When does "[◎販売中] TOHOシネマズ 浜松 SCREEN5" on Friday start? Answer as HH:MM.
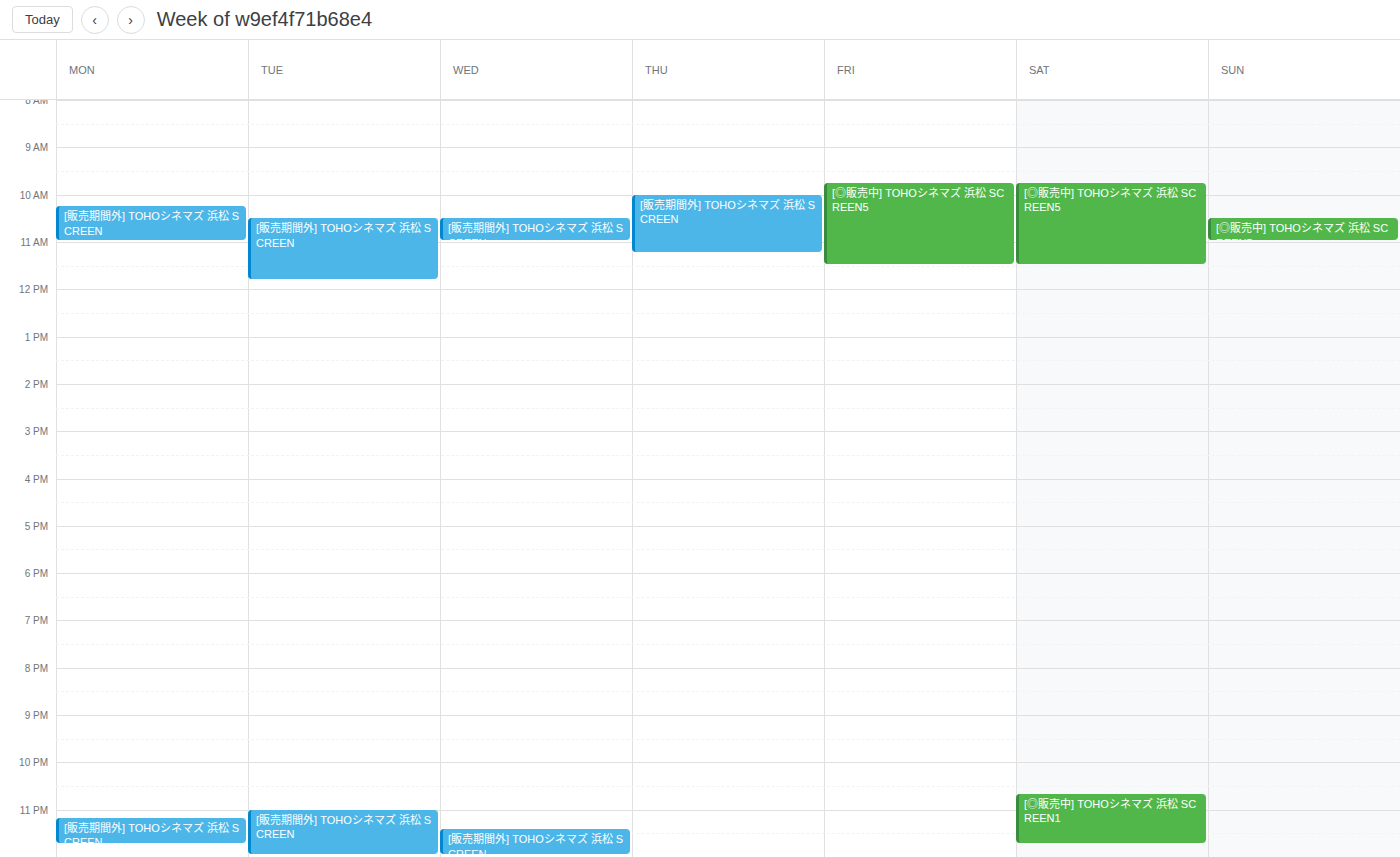
09:45